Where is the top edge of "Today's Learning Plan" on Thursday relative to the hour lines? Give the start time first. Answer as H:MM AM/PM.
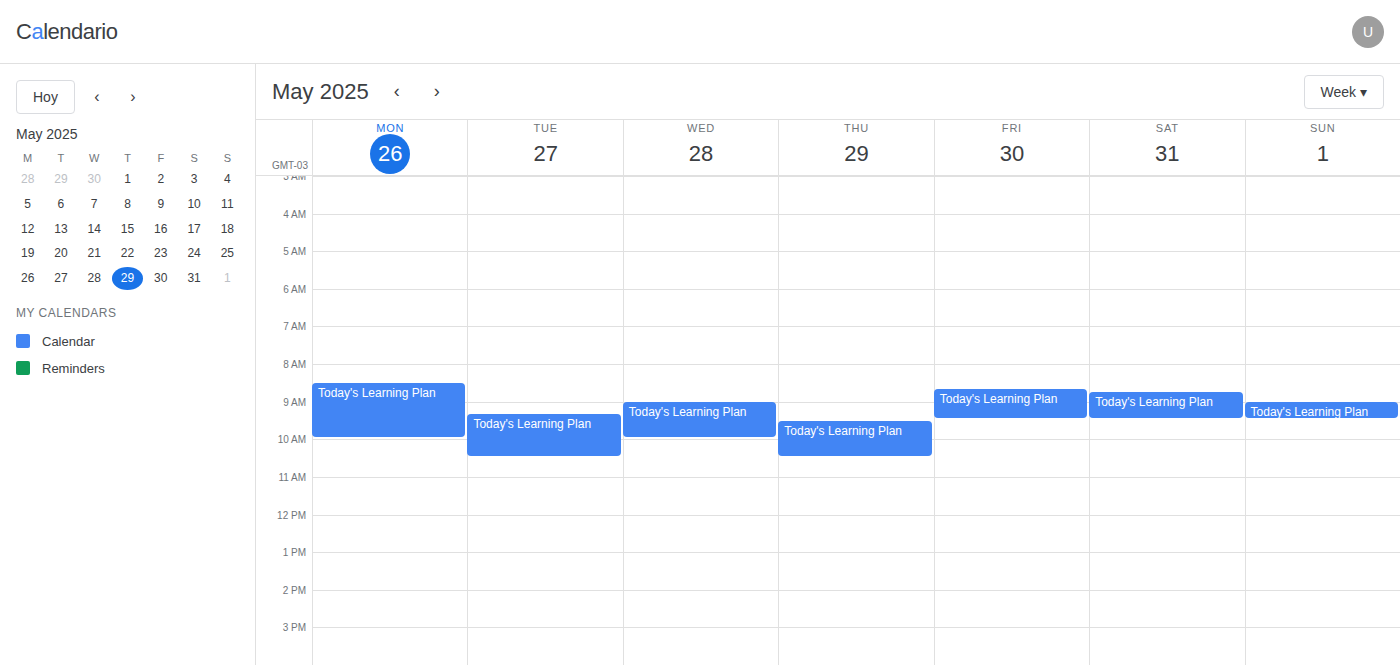
9:30 AM -- halfway between the 9 AM and 10 AM lines.